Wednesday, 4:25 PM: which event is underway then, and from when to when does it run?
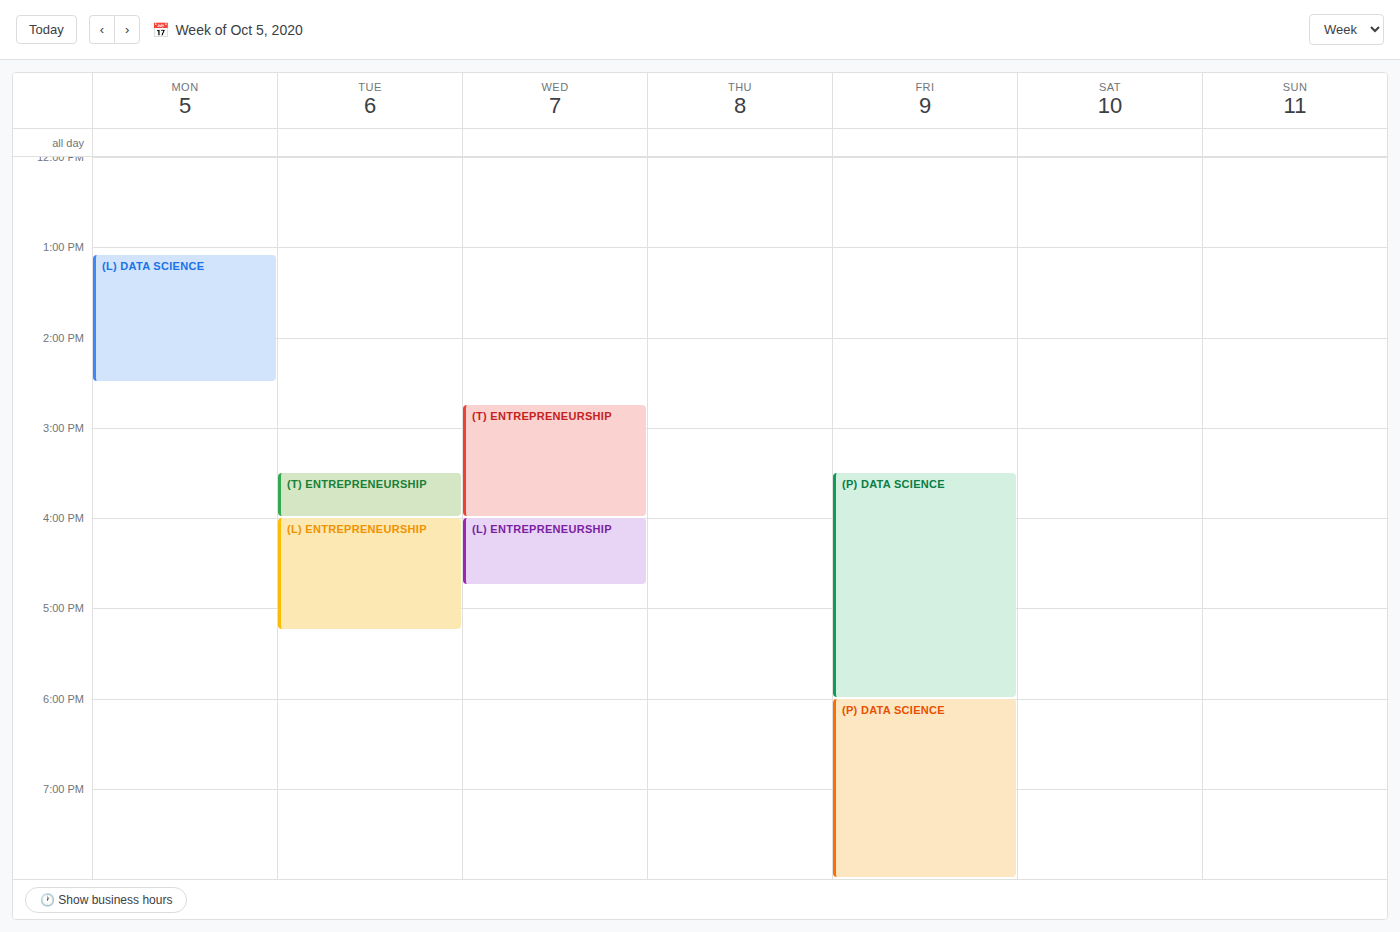
"(L) ENTREPRENEURSHIP", 4:00 PM to 4:45 PM